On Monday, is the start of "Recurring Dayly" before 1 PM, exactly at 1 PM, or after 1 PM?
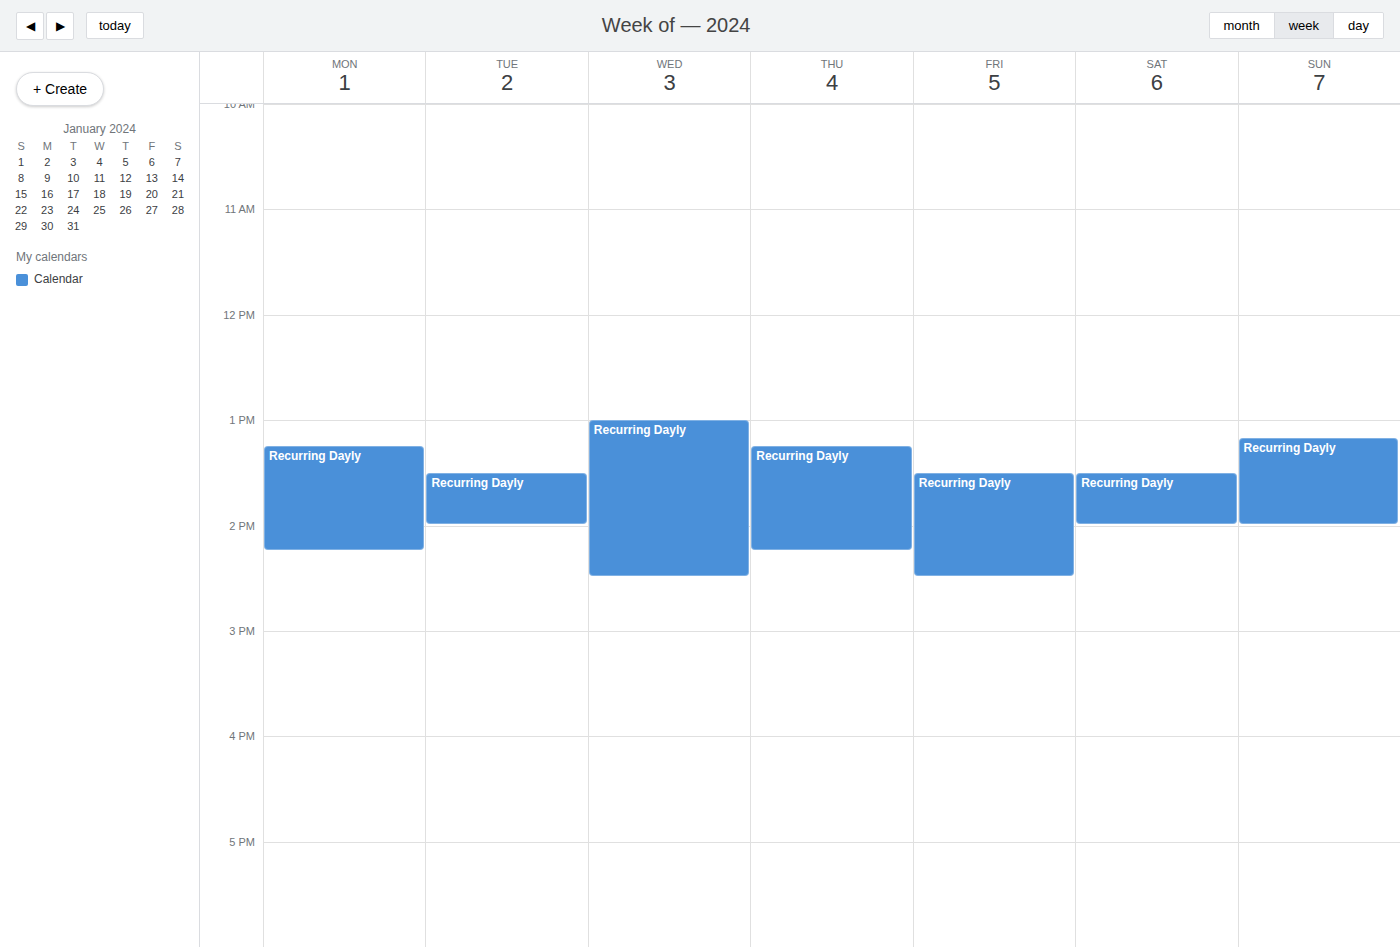
1:15 PM -- after 1 PM, 15 minutes below the 1 PM line.